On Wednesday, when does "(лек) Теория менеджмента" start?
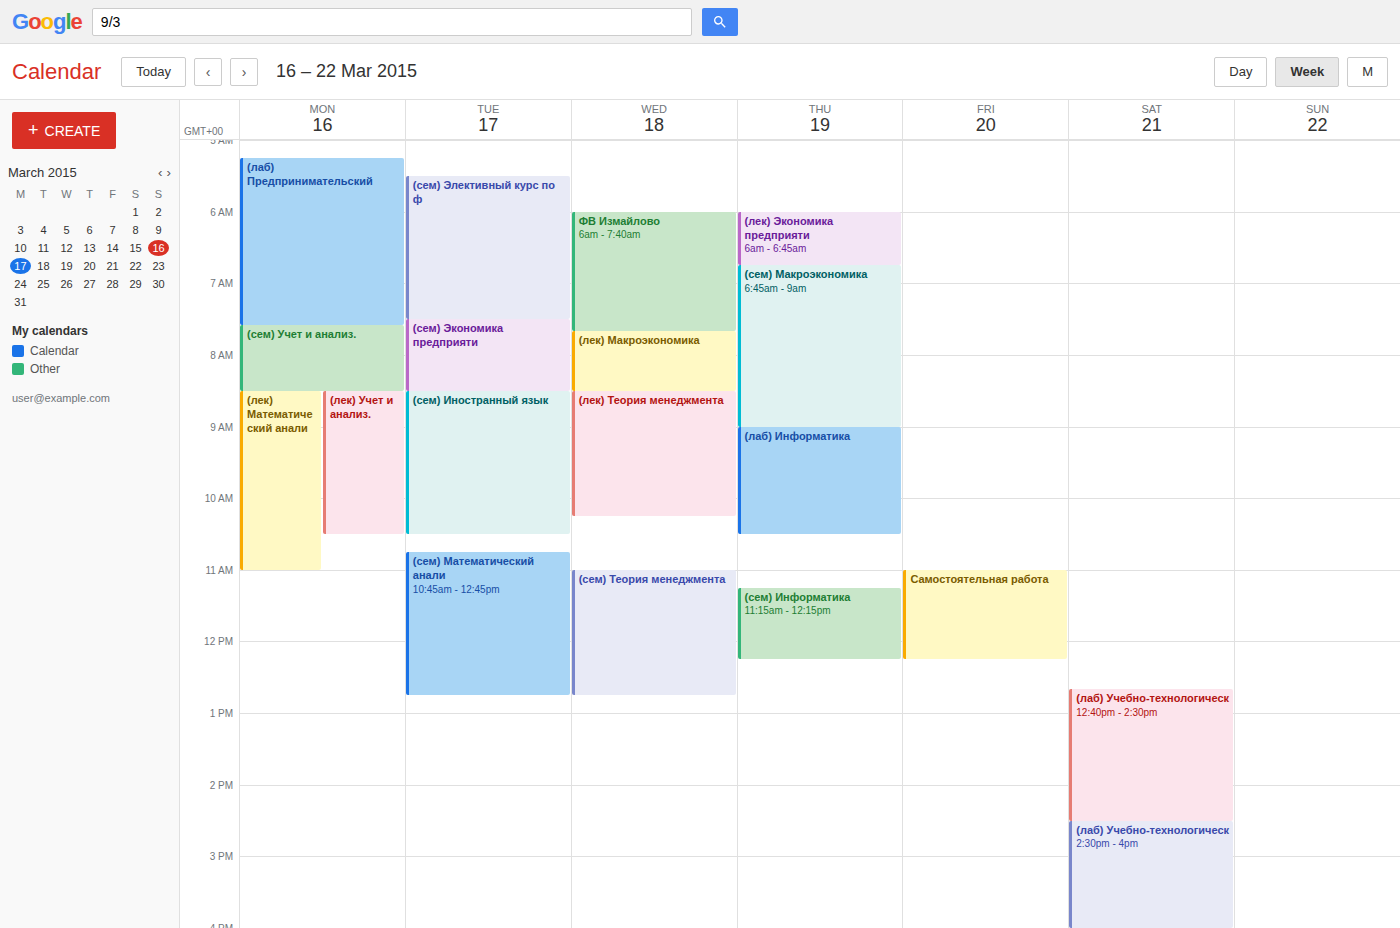
8:30 AM